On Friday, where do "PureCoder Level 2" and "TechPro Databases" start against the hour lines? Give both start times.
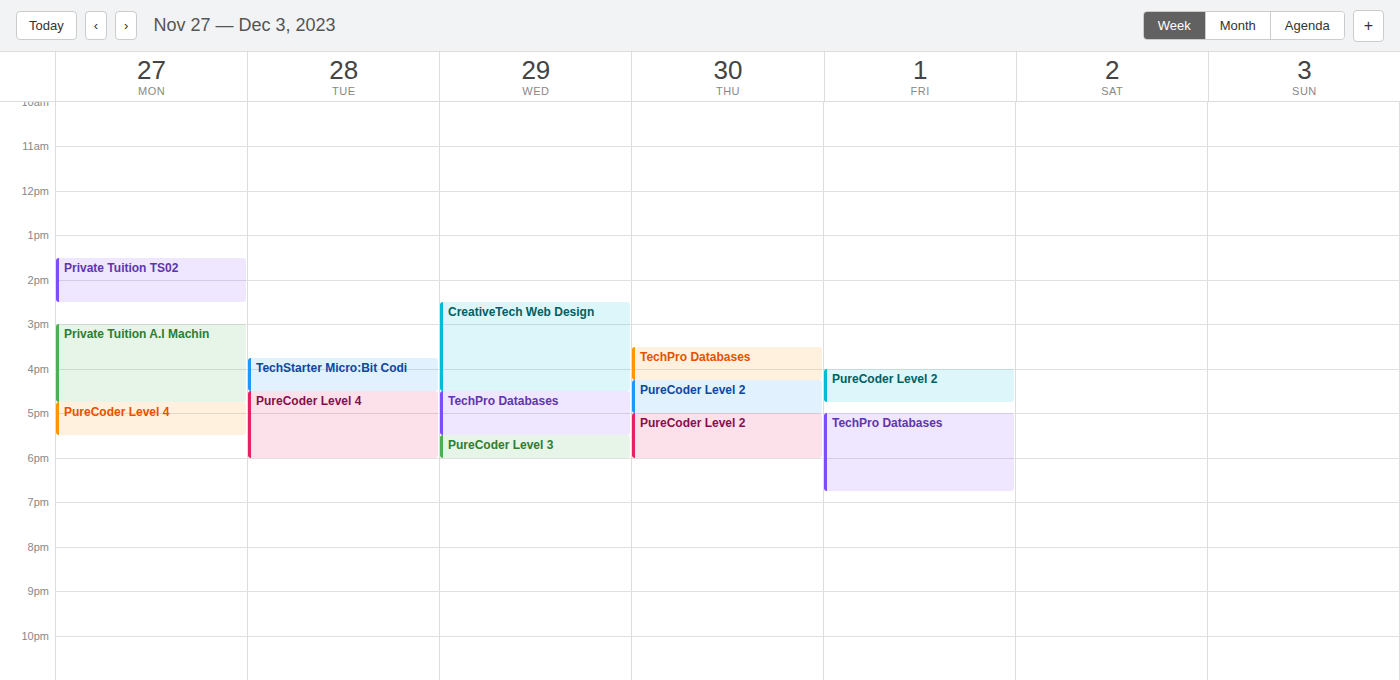
"PureCoder Level 2": 16:00, exactly on the 16:00 line. "TechPro Databases": 17:00, exactly on the 17:00 line.